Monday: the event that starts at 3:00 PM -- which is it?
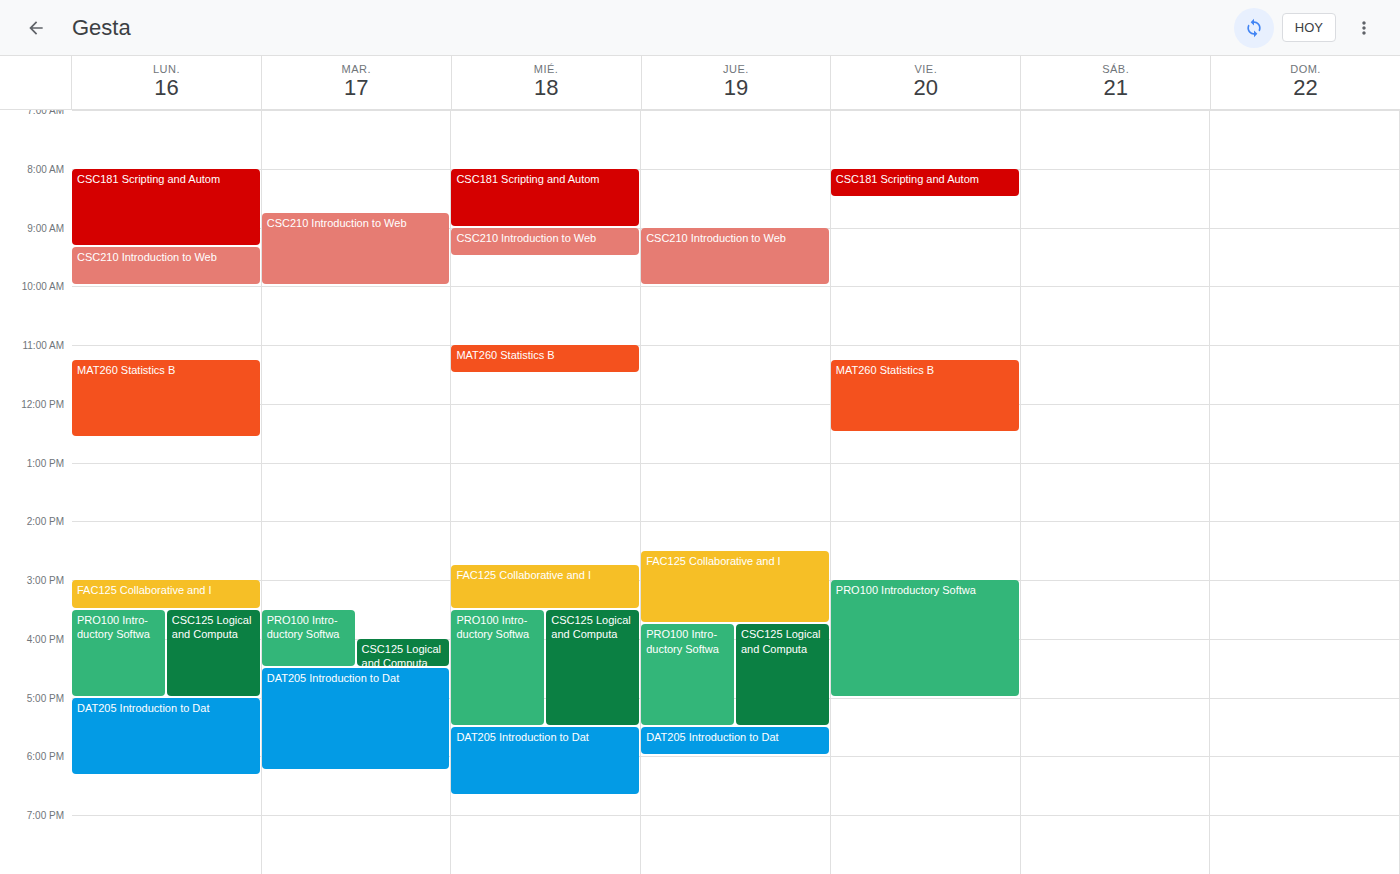
"FAC125 Collaborative and I"